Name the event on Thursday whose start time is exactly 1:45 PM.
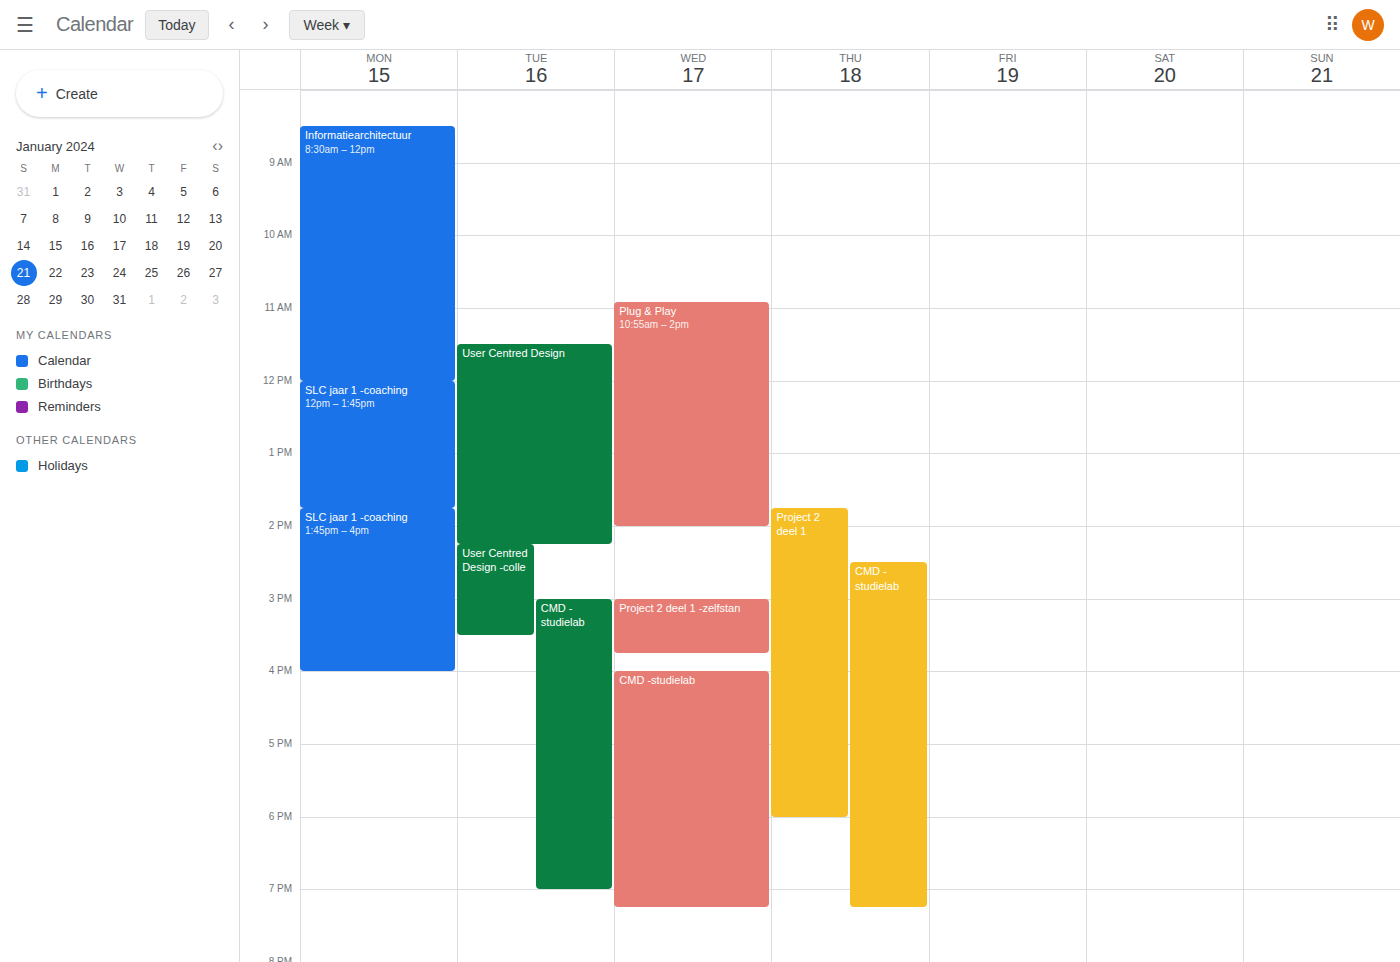
"Project 2 deel 1"